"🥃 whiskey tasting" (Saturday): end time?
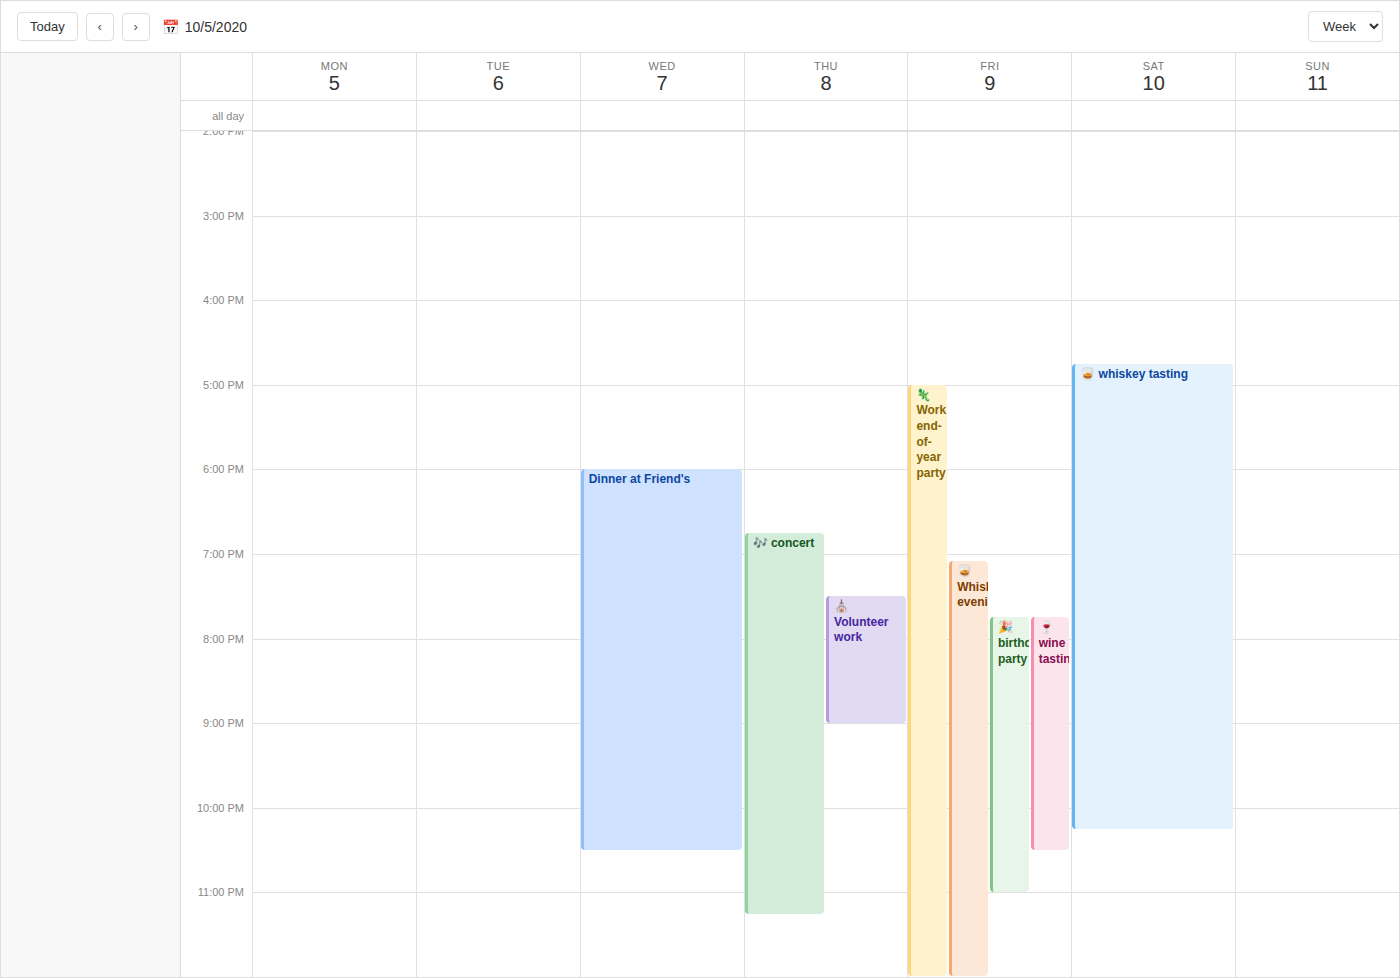
10:15 PM